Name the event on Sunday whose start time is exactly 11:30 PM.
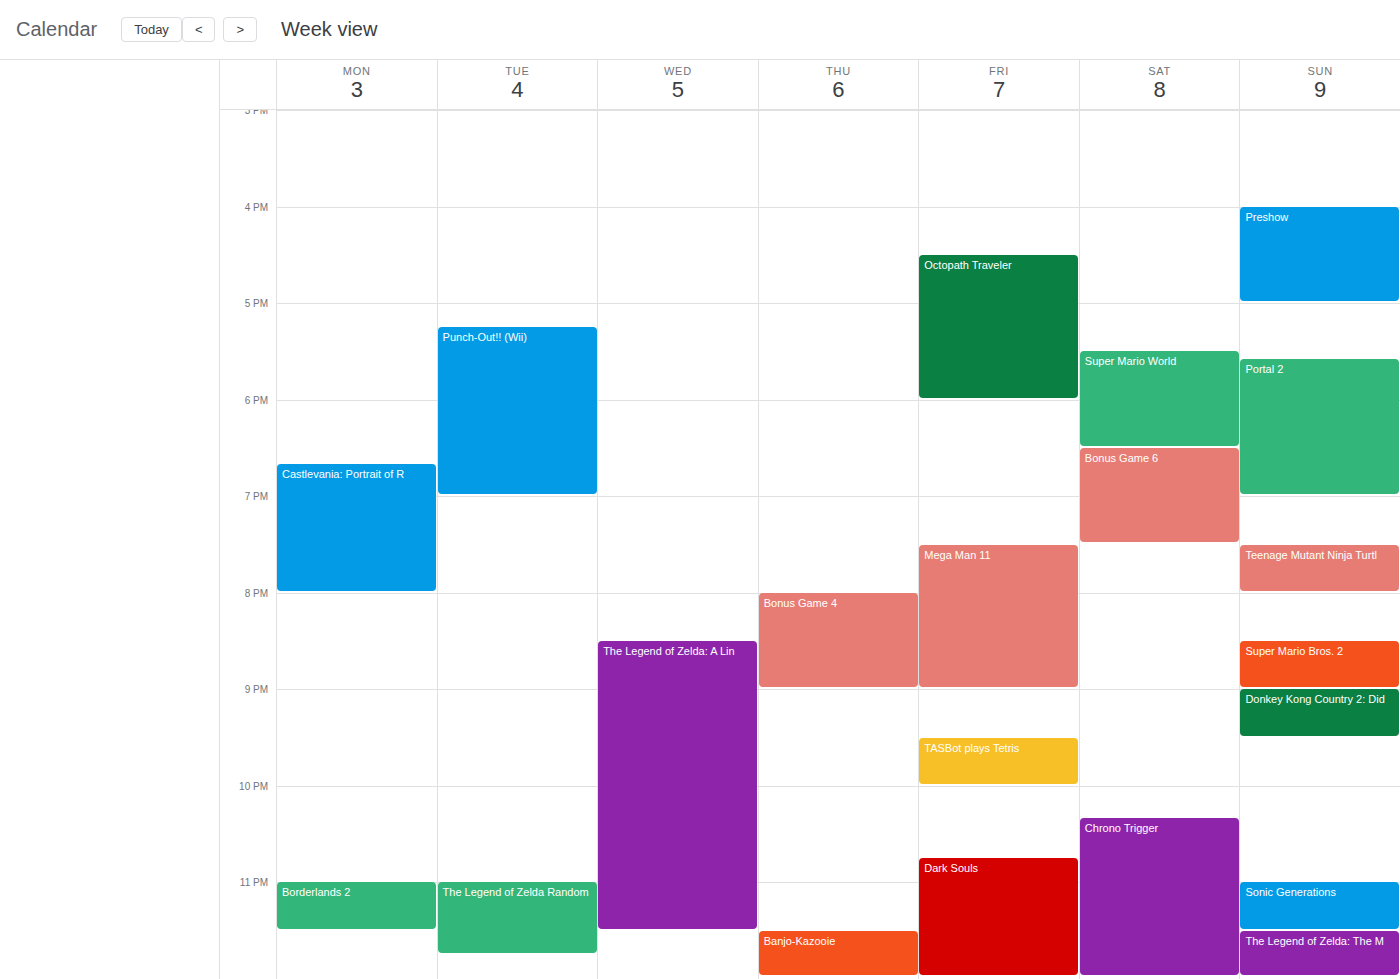
"The Legend of Zelda: The M"